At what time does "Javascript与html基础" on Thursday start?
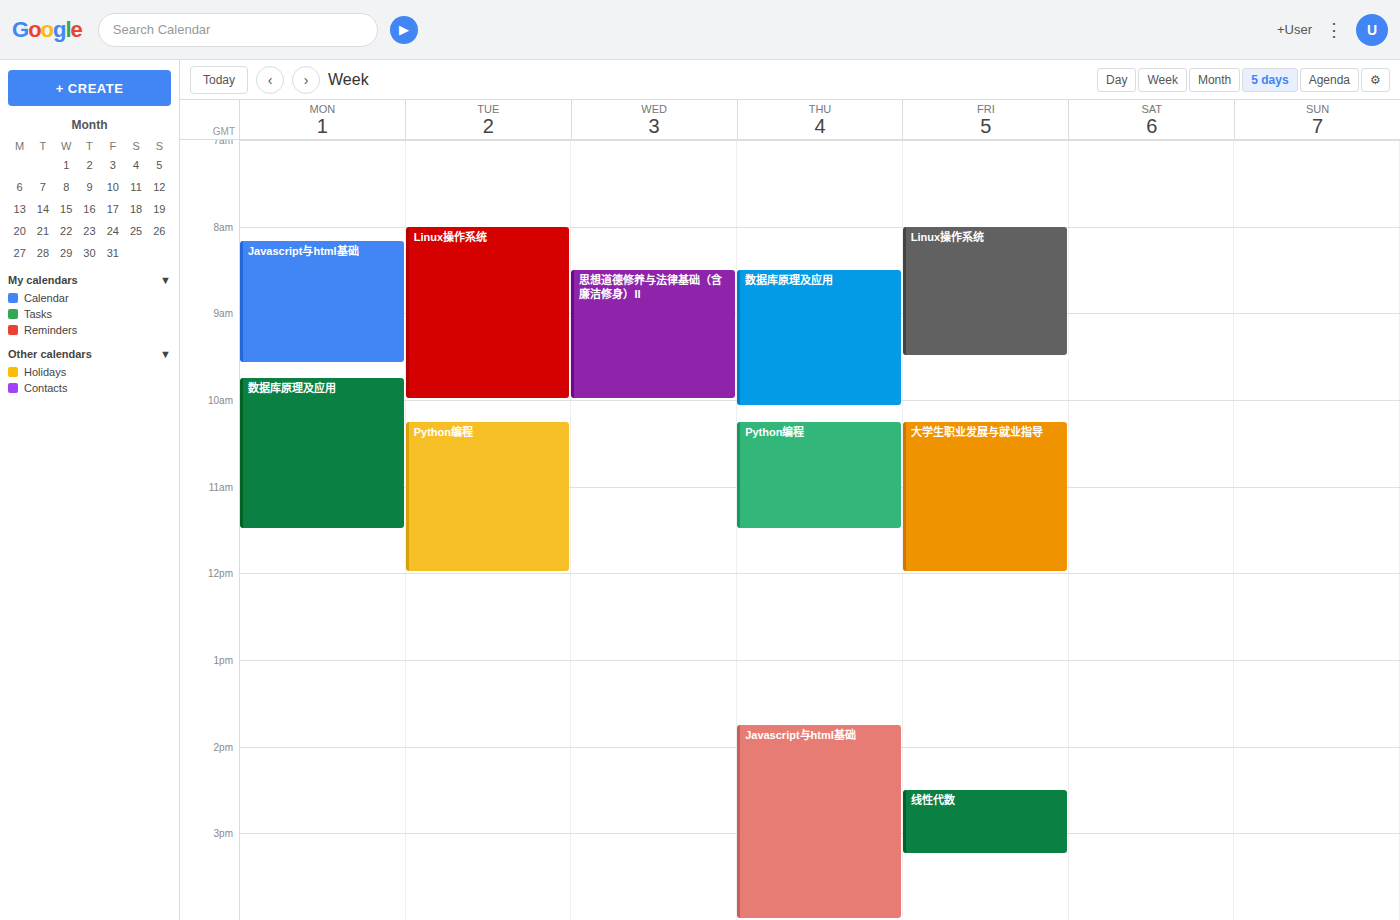
13:45